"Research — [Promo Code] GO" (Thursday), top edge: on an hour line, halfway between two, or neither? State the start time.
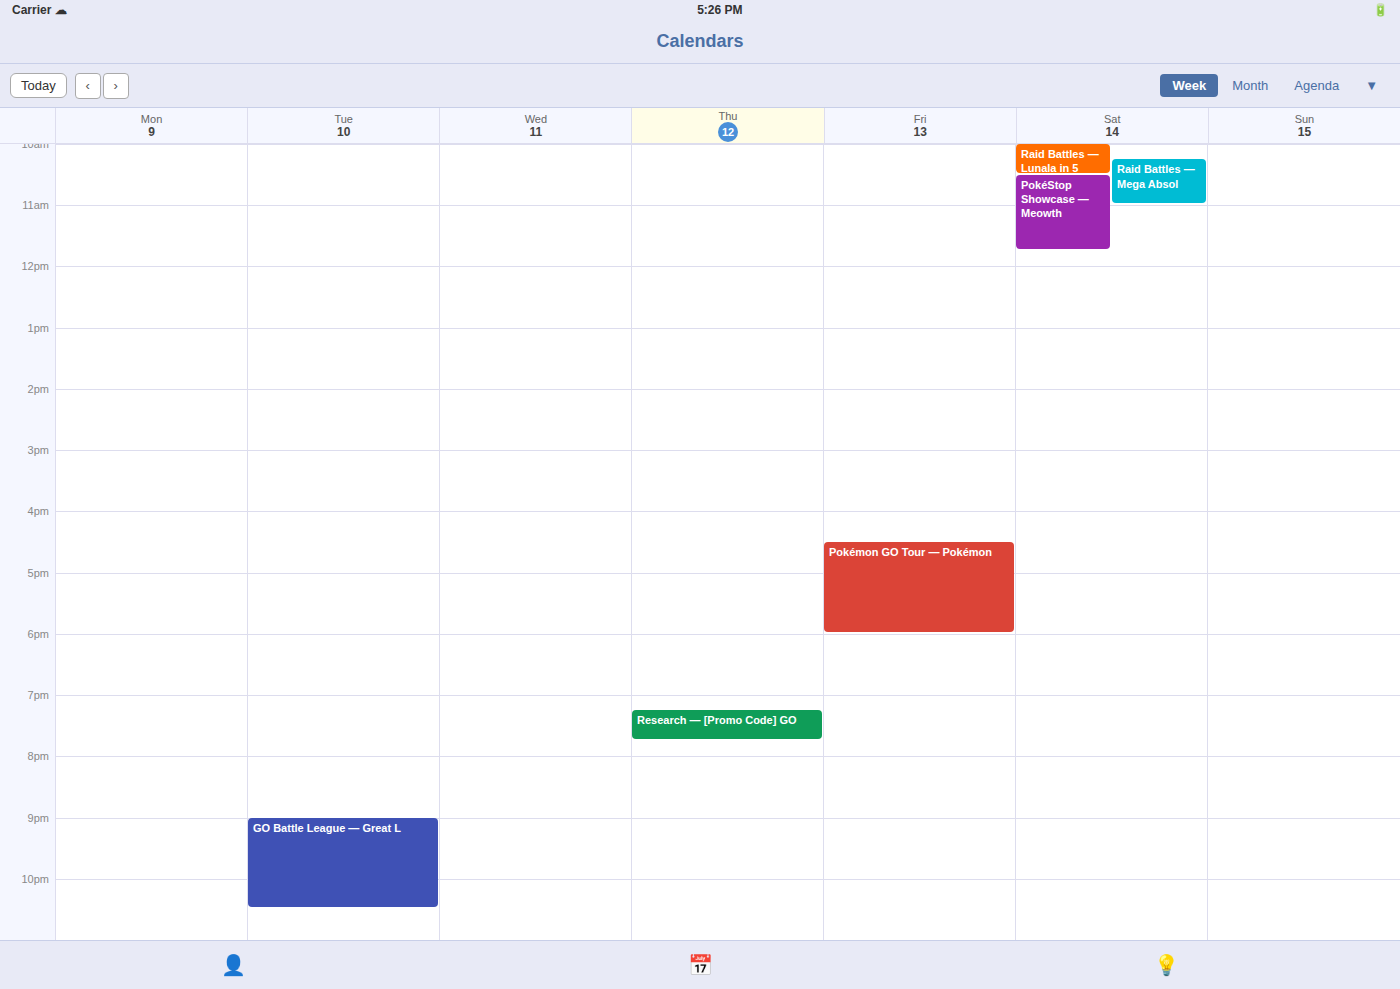
19:15 -- neither: a quarter of the way from the 19:00 line to the 20:00 line.